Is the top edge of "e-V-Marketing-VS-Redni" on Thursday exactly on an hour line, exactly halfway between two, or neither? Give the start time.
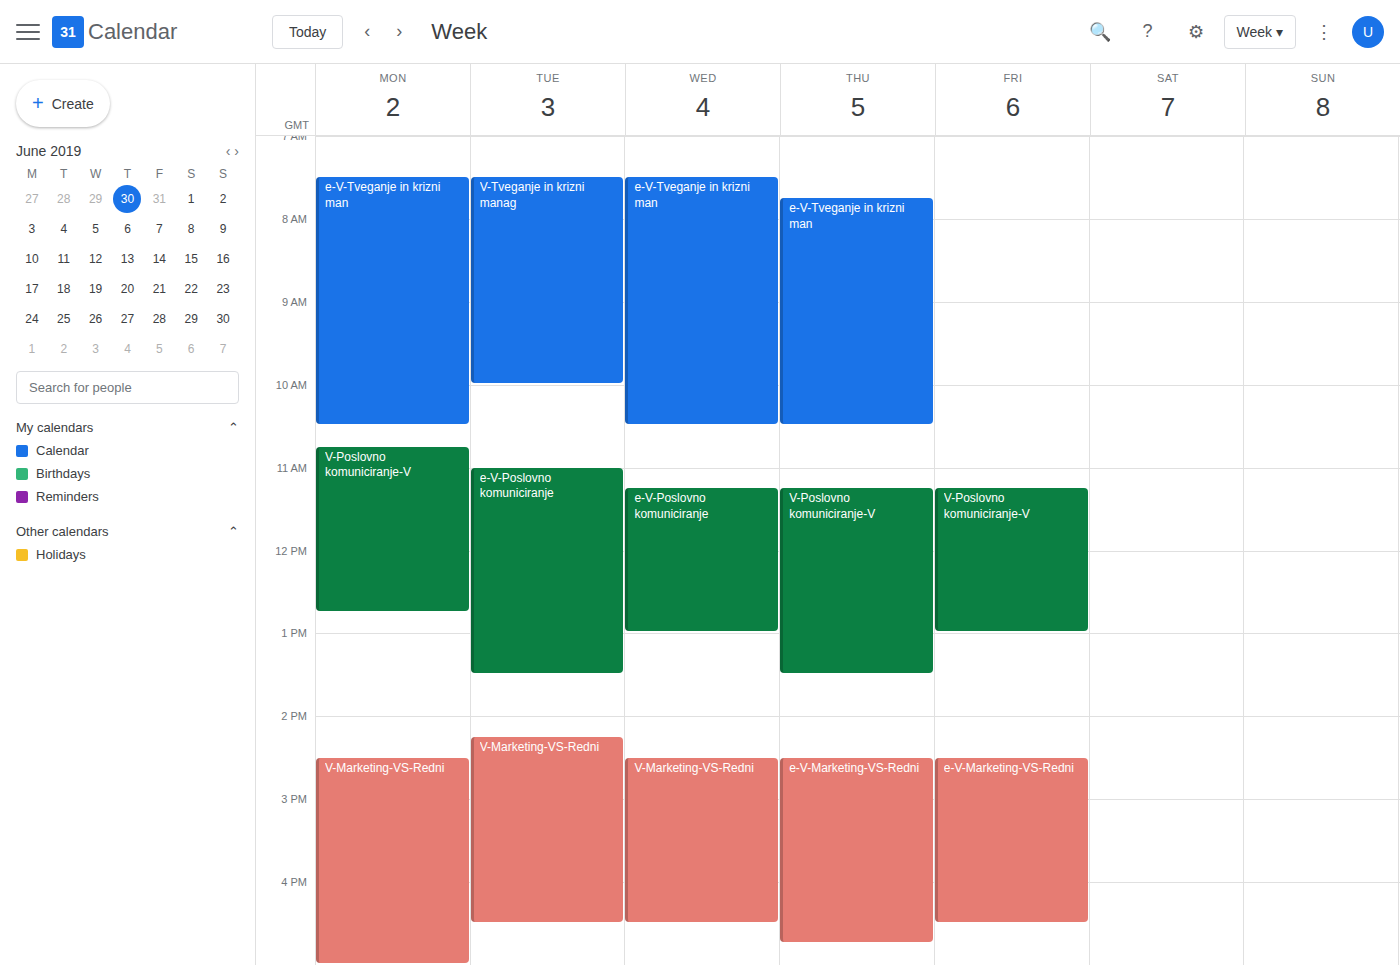
2:30 PM -- halfway between the 2 PM and 3 PM lines.